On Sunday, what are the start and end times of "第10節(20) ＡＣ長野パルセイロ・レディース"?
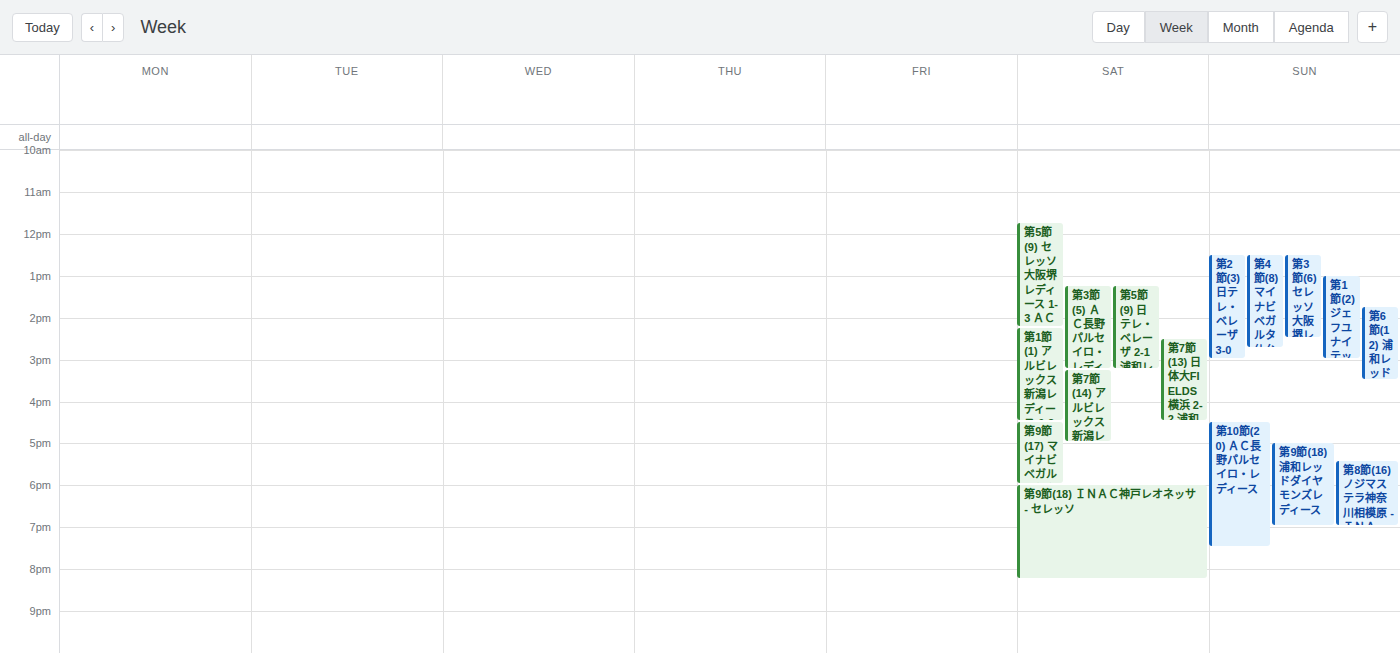
4:30 PM to 7:30 PM